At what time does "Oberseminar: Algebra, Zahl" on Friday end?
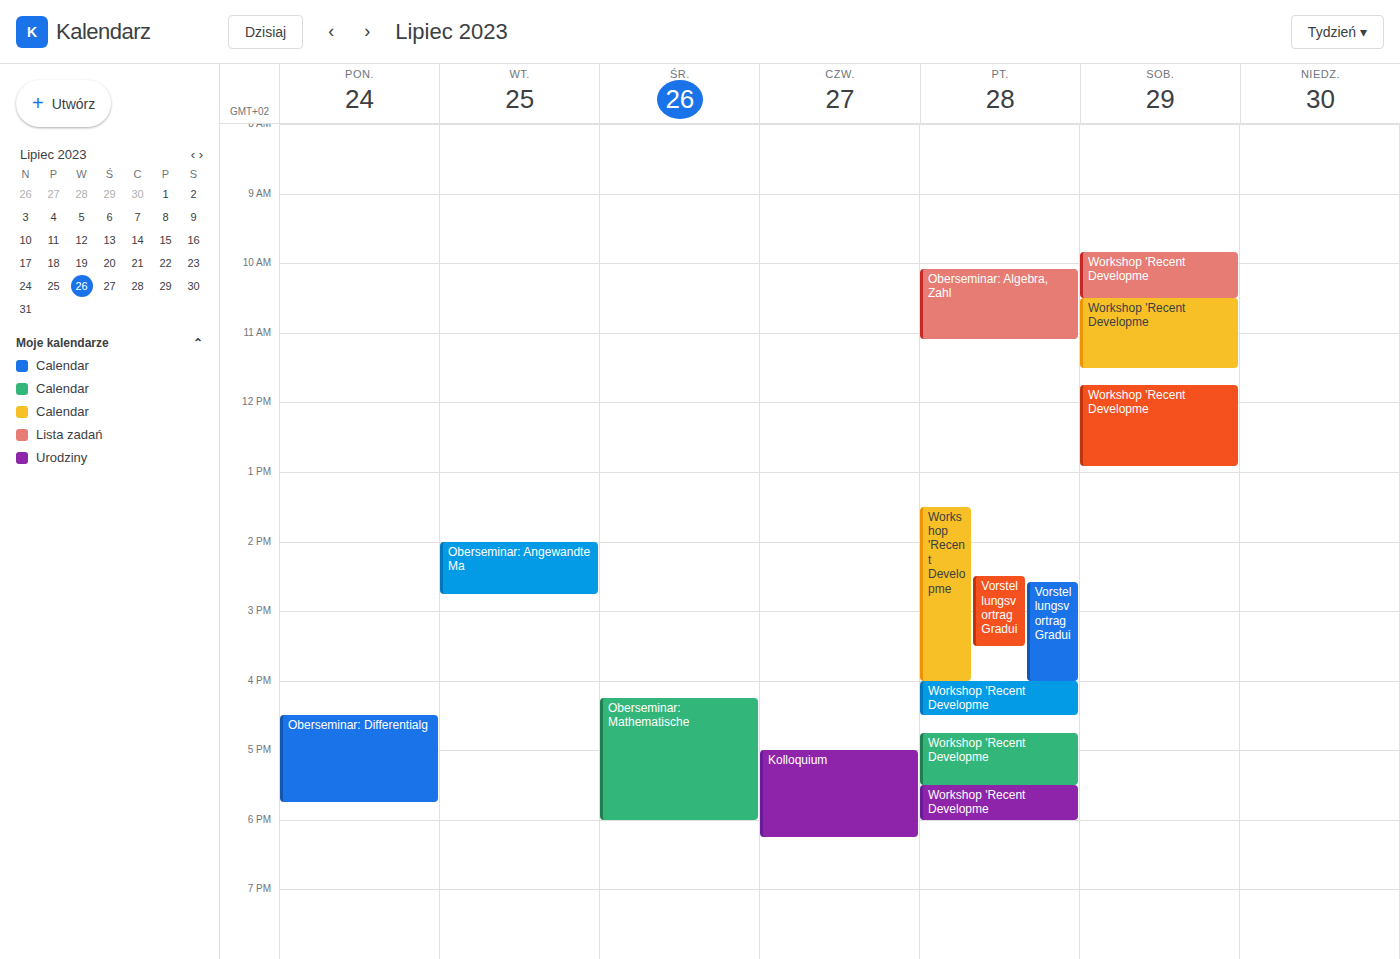
11:05 AM